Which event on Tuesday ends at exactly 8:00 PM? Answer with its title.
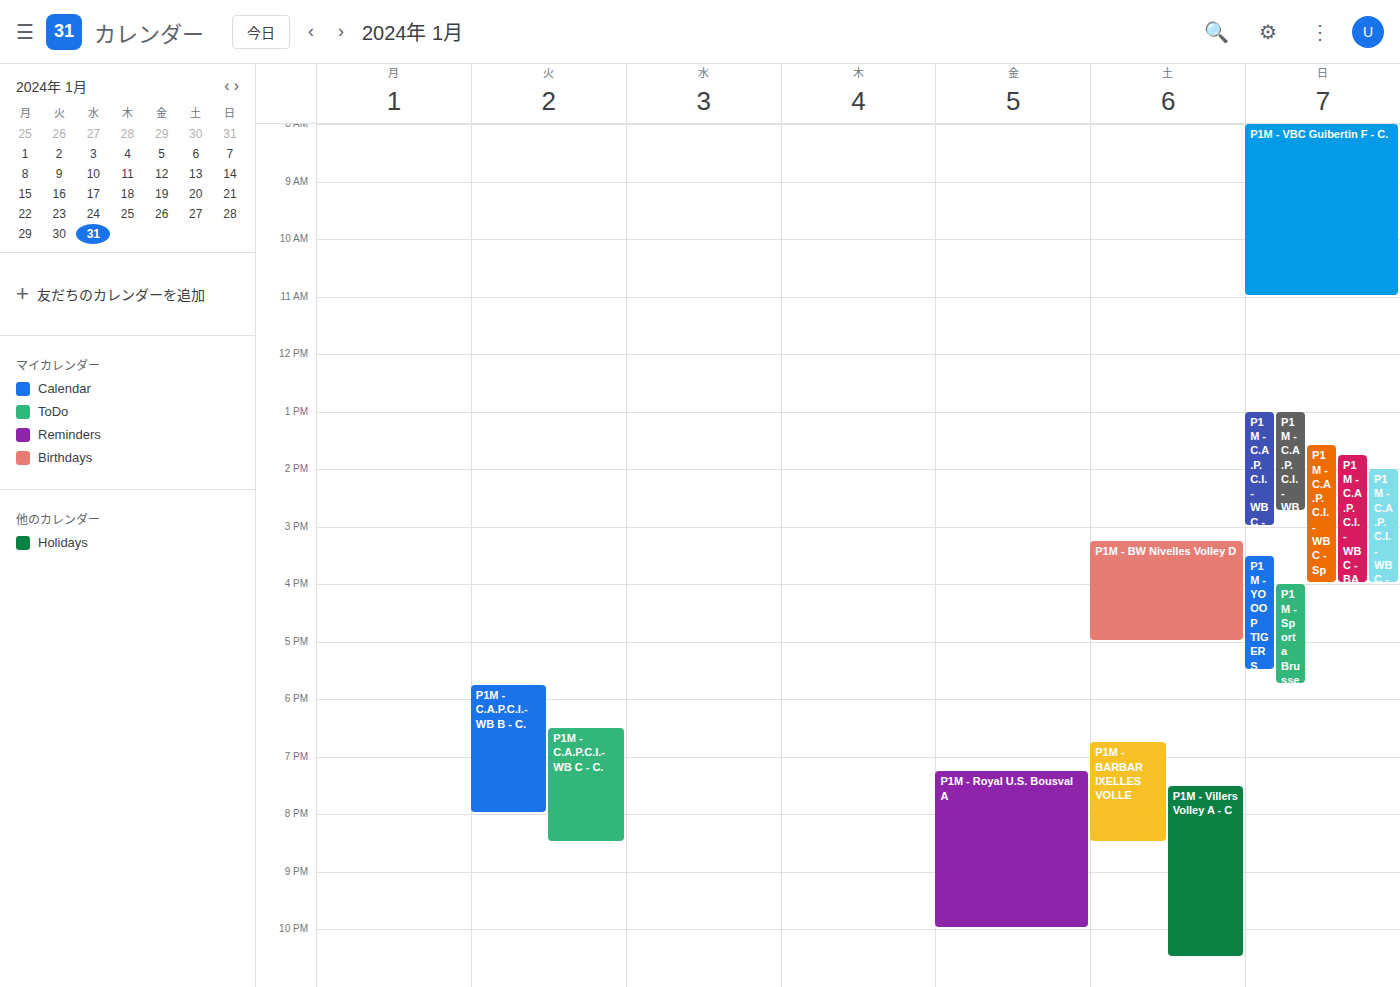
"P1M - C.A.P.C.I.-WB B - C."